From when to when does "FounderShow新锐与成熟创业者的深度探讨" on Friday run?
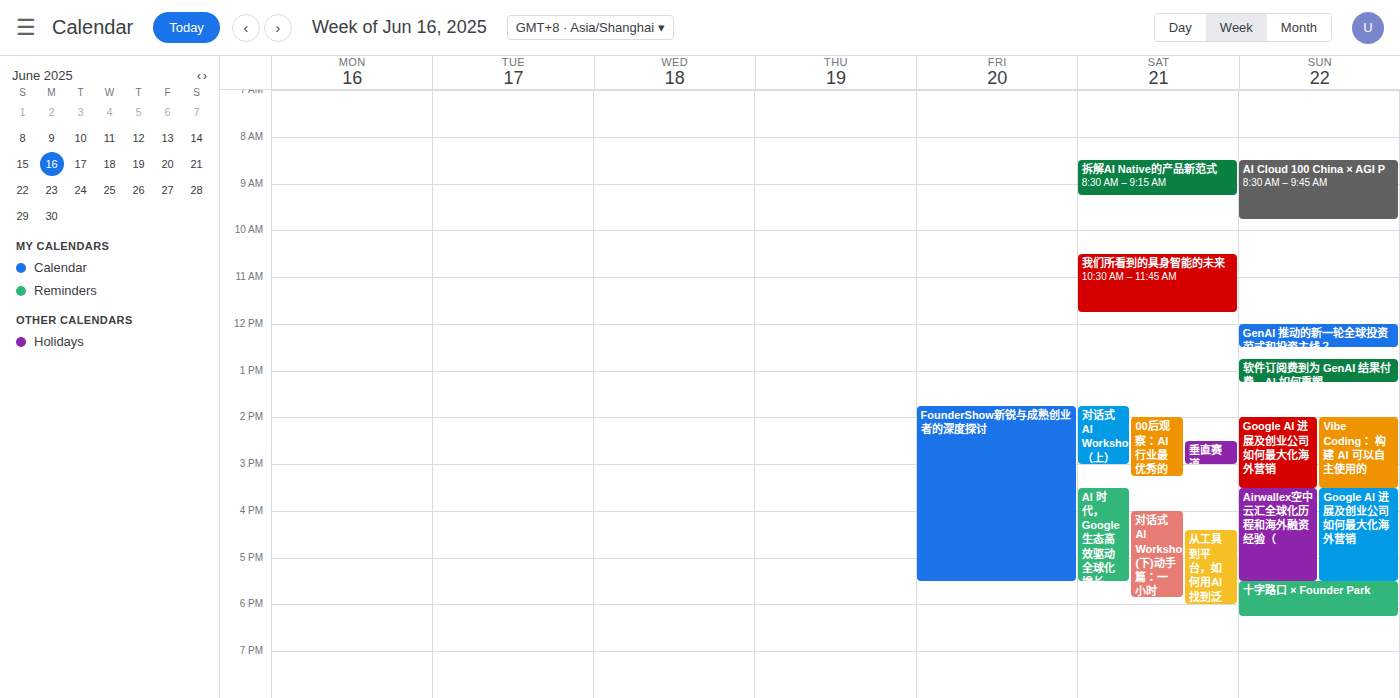
13:45 to 17:30